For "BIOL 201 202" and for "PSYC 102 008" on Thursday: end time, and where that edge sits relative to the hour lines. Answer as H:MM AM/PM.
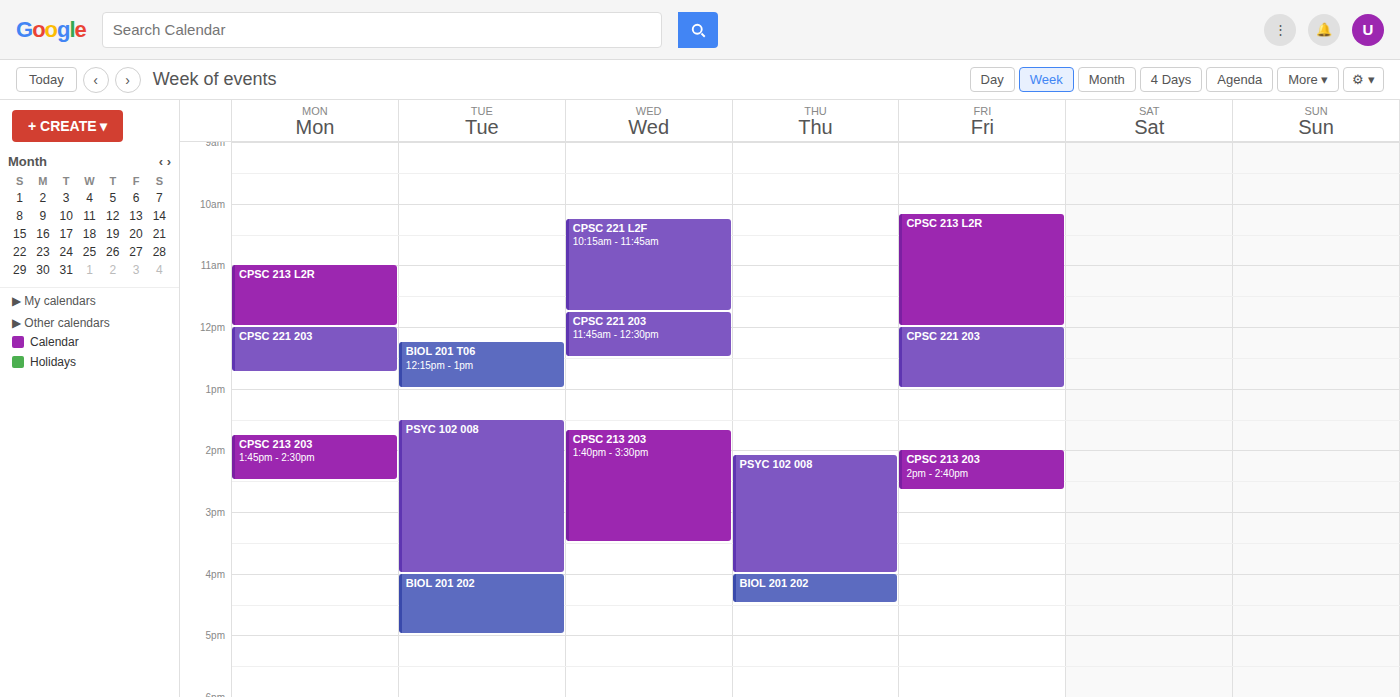
"BIOL 201 202": 4:30 PM, halfway between the 4 PM and 5 PM lines. "PSYC 102 008": 4:00 PM, exactly on the 4 PM line.